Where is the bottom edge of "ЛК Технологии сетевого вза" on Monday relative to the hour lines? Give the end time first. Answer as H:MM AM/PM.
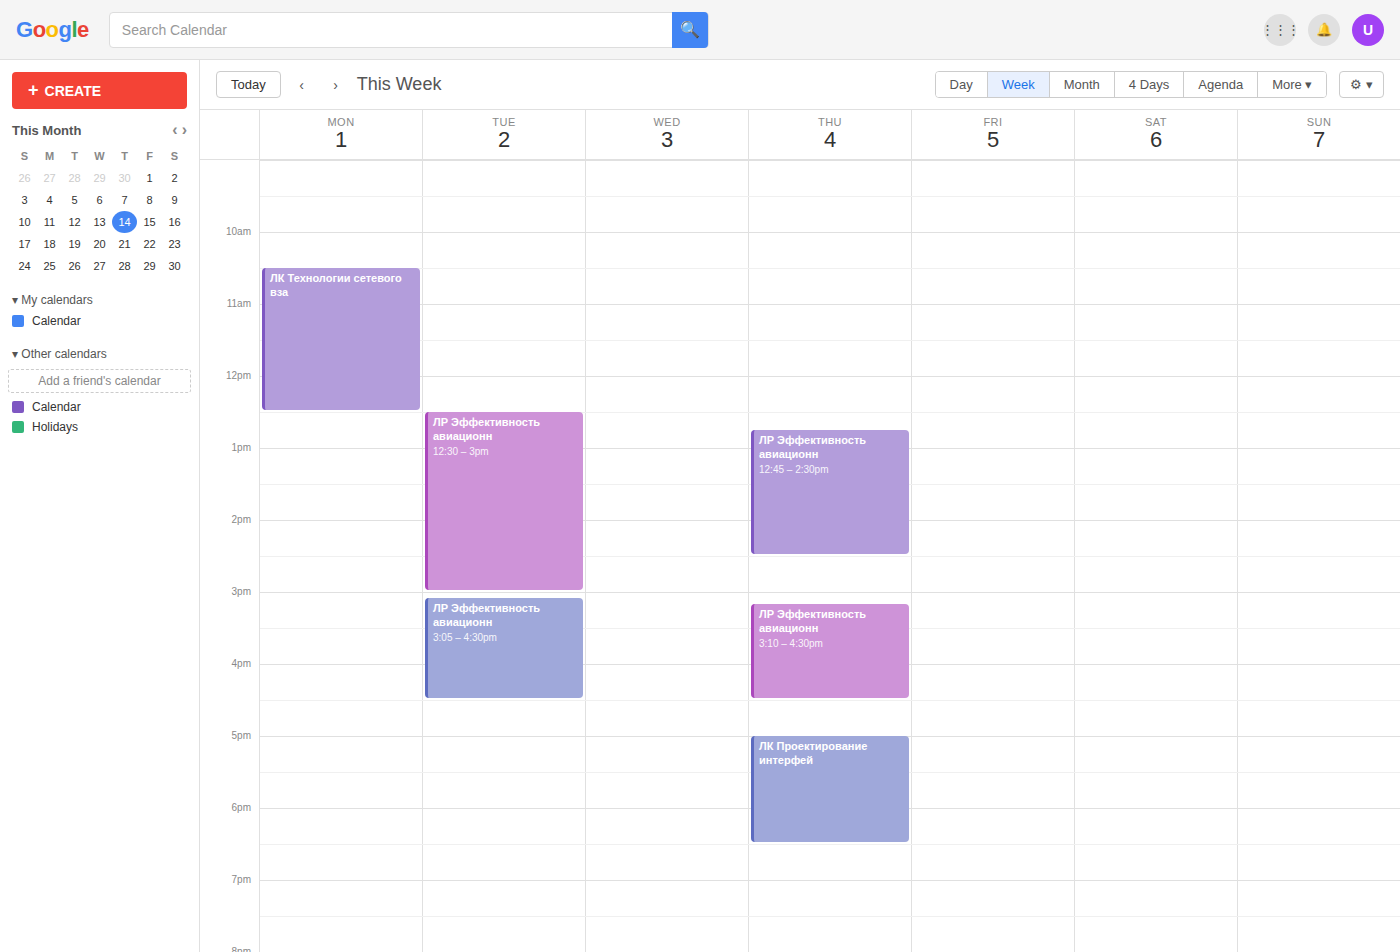
12:30 PM -- halfway between the 12 PM and 1 PM lines.